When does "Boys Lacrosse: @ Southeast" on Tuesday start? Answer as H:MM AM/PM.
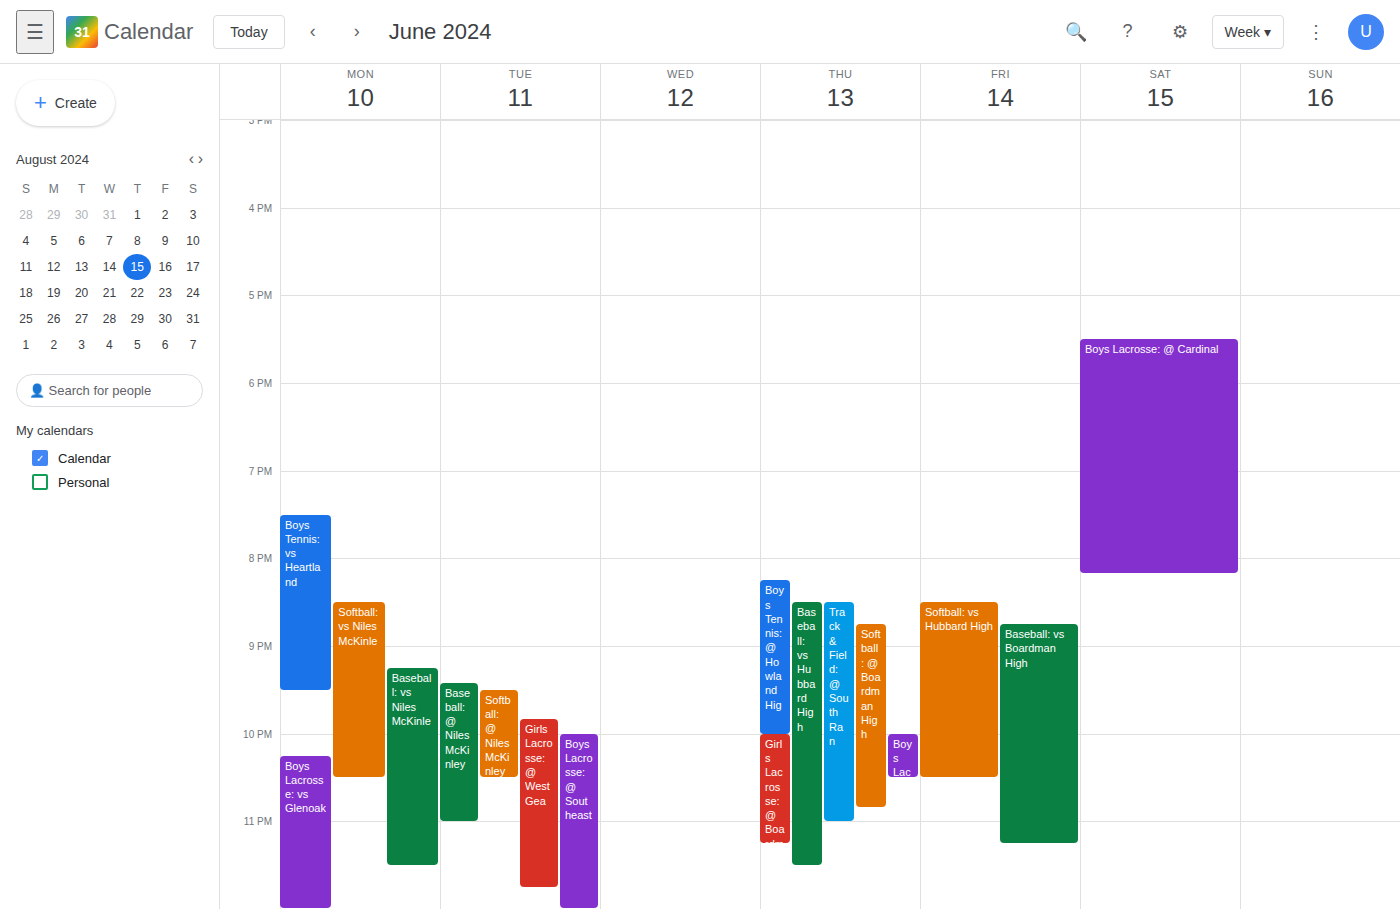
10:00 PM